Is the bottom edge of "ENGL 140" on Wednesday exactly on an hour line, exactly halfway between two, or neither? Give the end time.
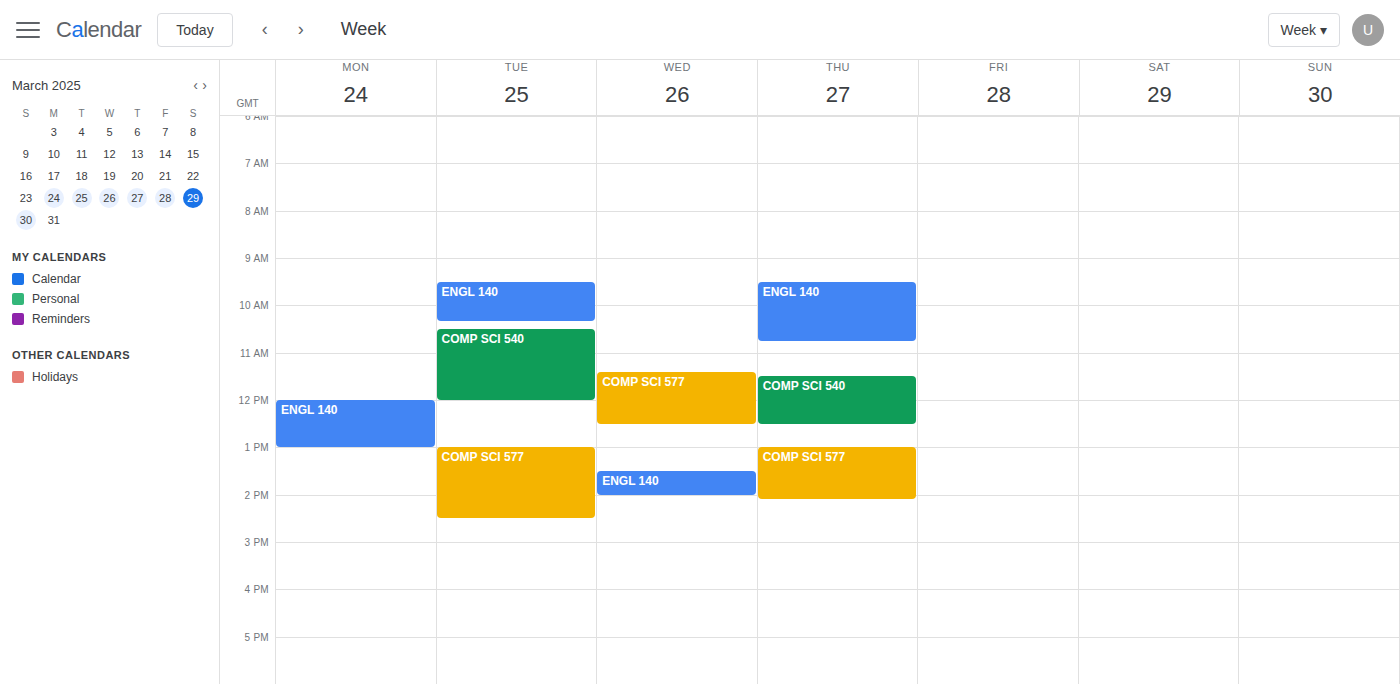
14:00 -- exactly on the 14:00 line.